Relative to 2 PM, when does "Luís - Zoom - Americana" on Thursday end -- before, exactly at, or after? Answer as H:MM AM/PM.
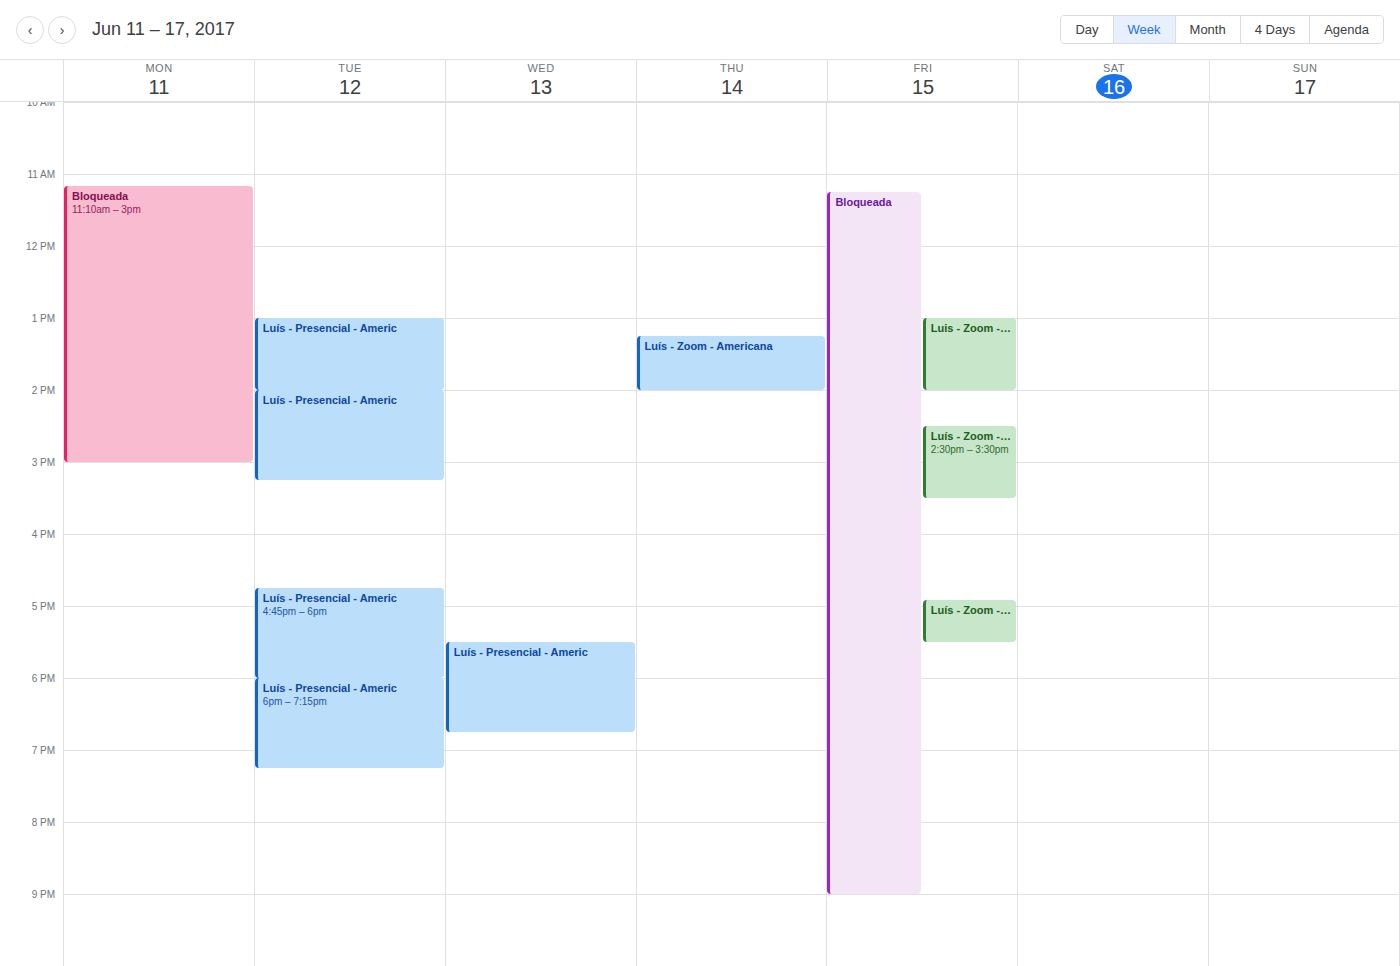
2:00 PM -- exactly at 2 PM, on the 2 PM line.